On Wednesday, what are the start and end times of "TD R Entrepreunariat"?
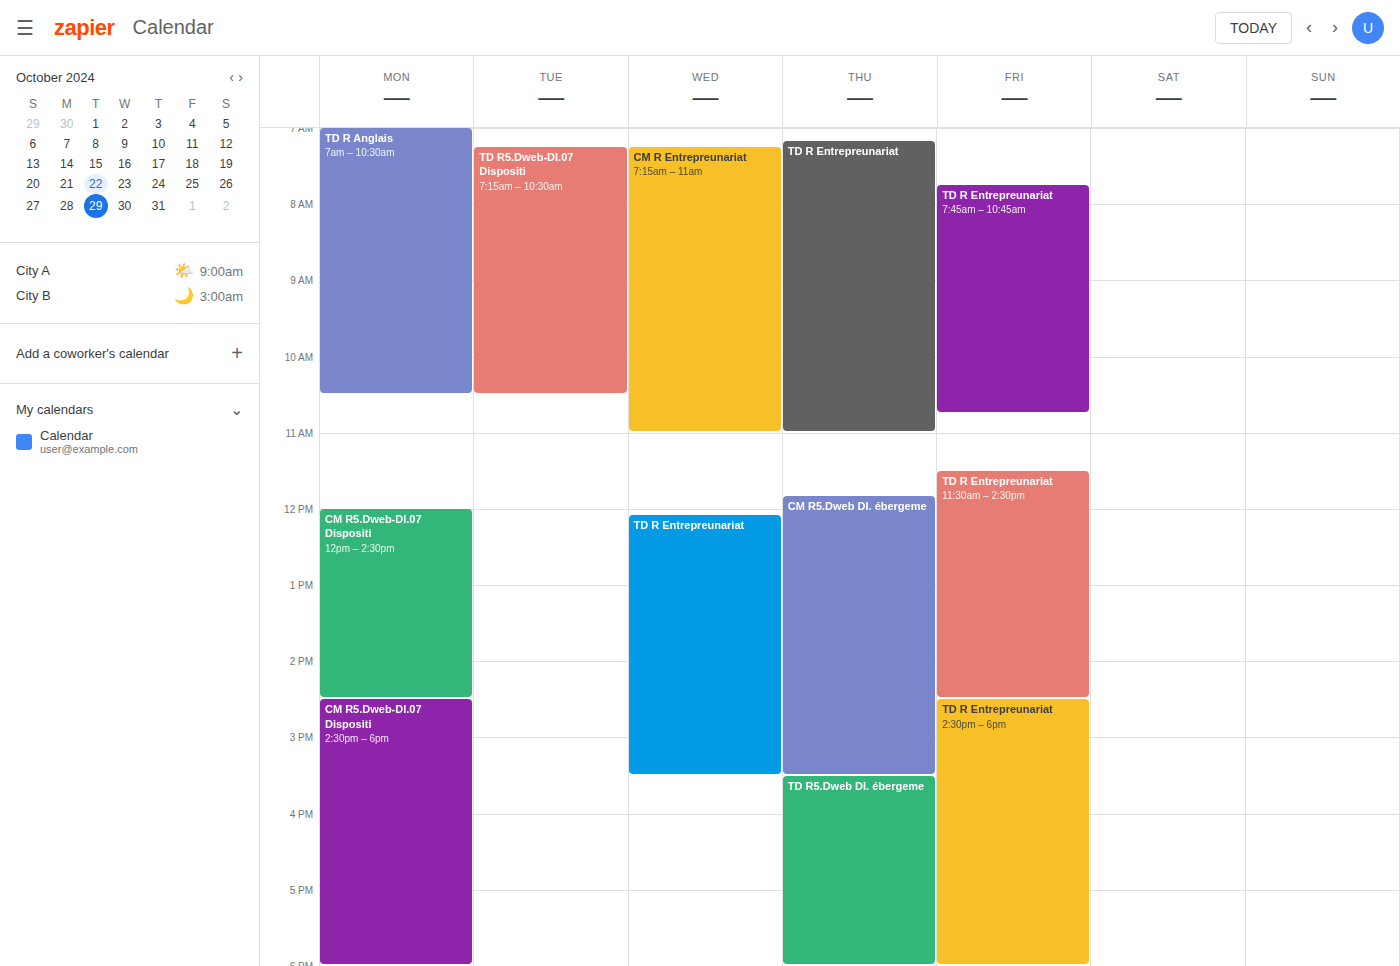
12:05 PM to 3:30 PM